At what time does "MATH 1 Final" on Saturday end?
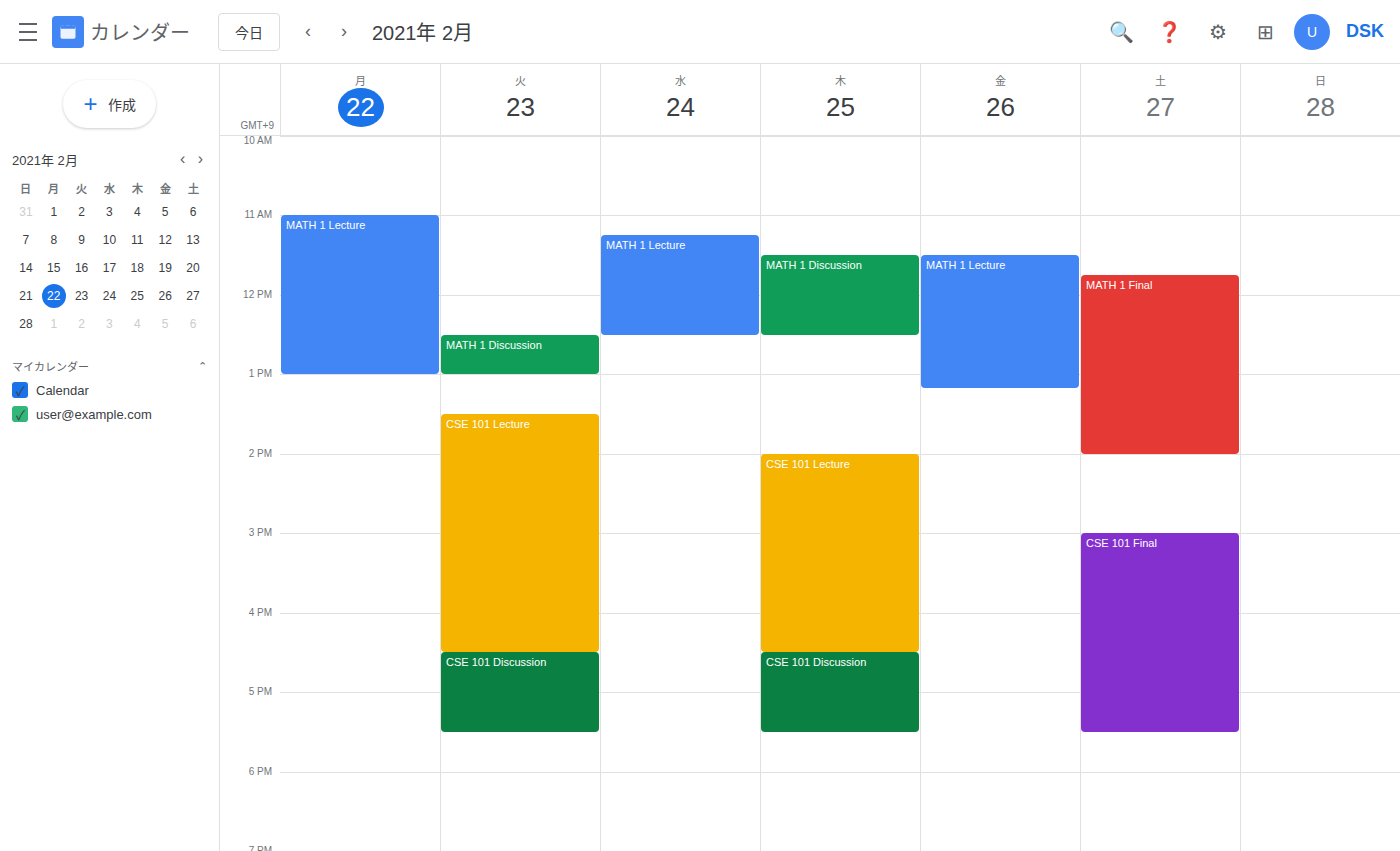
2:00 PM